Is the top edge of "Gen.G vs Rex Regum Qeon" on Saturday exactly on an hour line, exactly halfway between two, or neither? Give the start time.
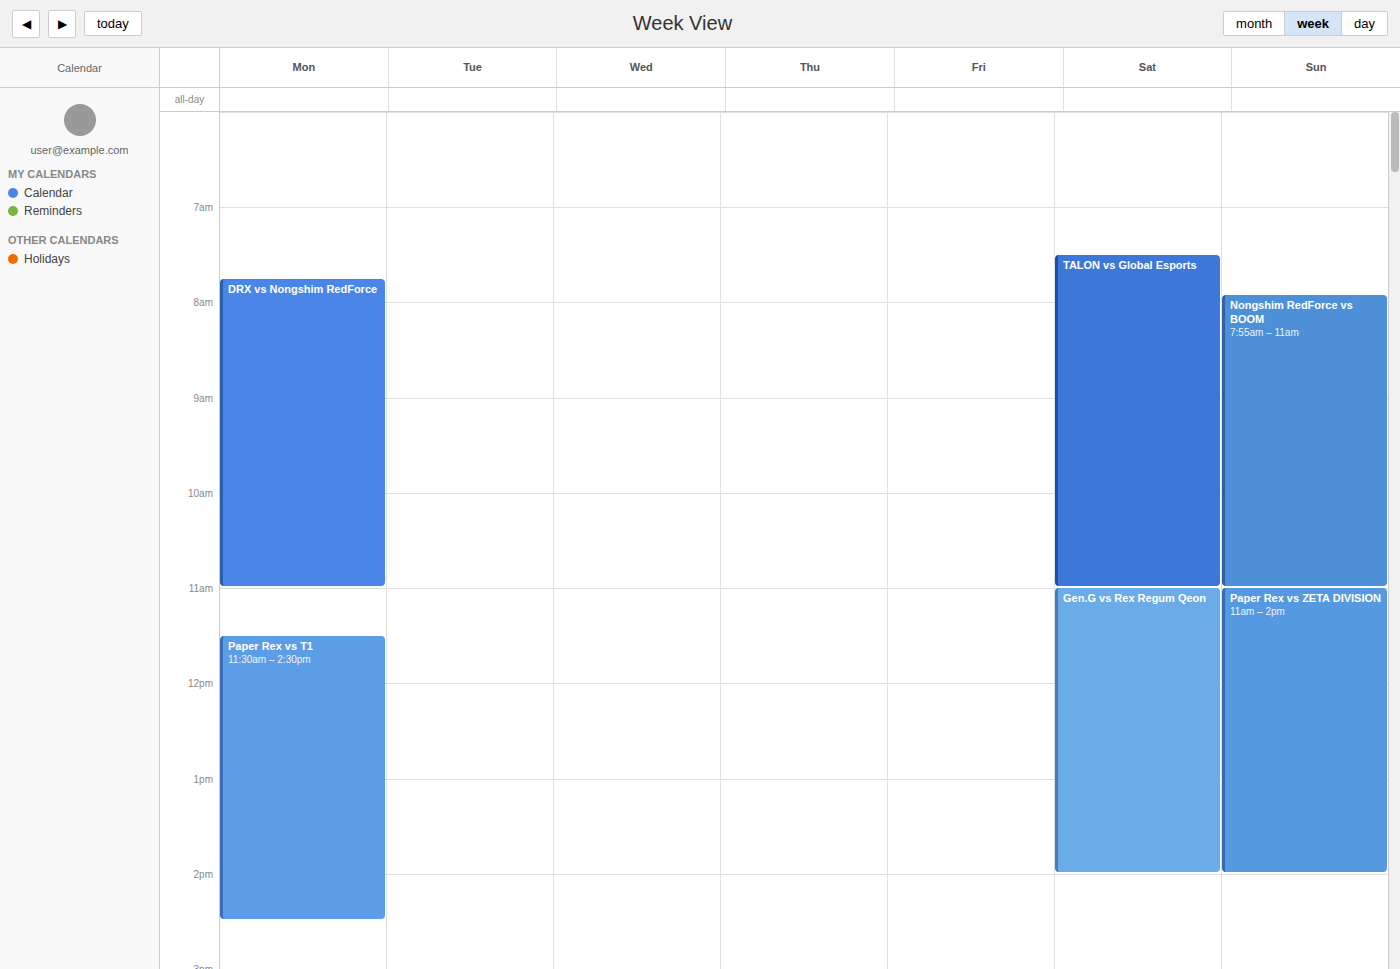
11:00 -- exactly on the 11:00 line.